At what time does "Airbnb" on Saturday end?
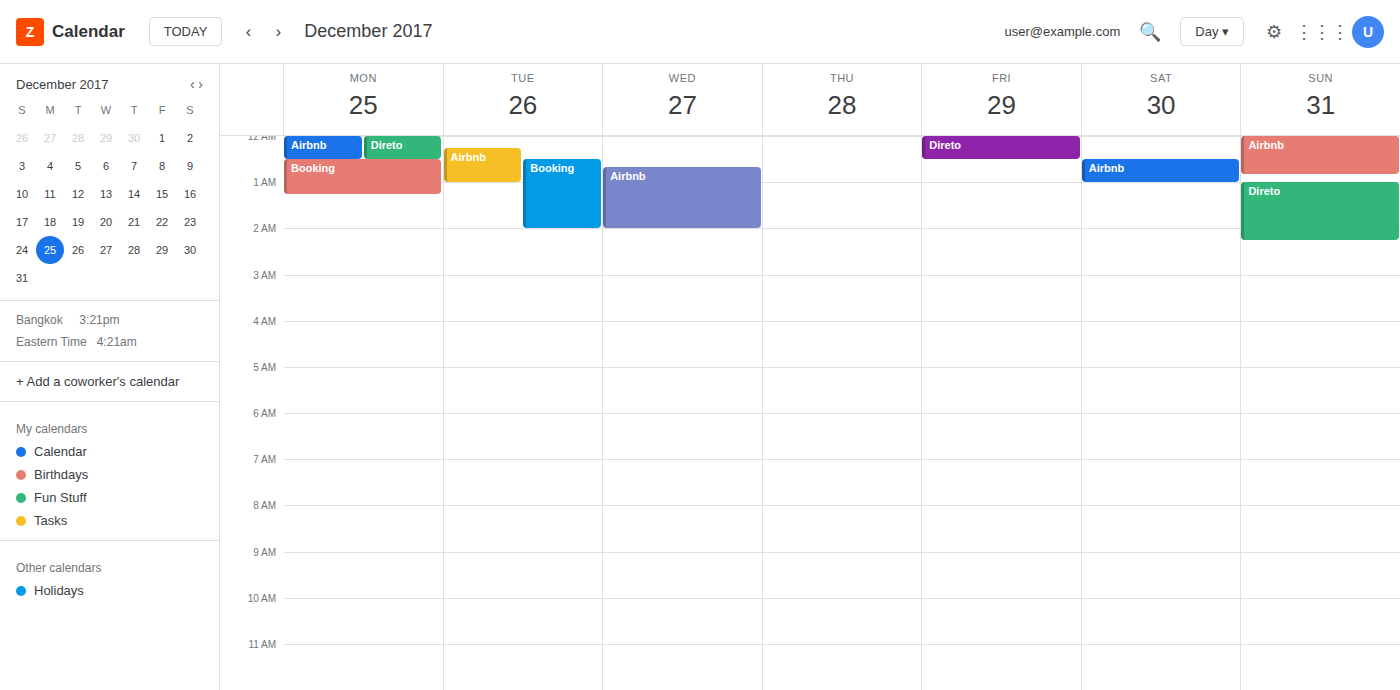
1:00 AM